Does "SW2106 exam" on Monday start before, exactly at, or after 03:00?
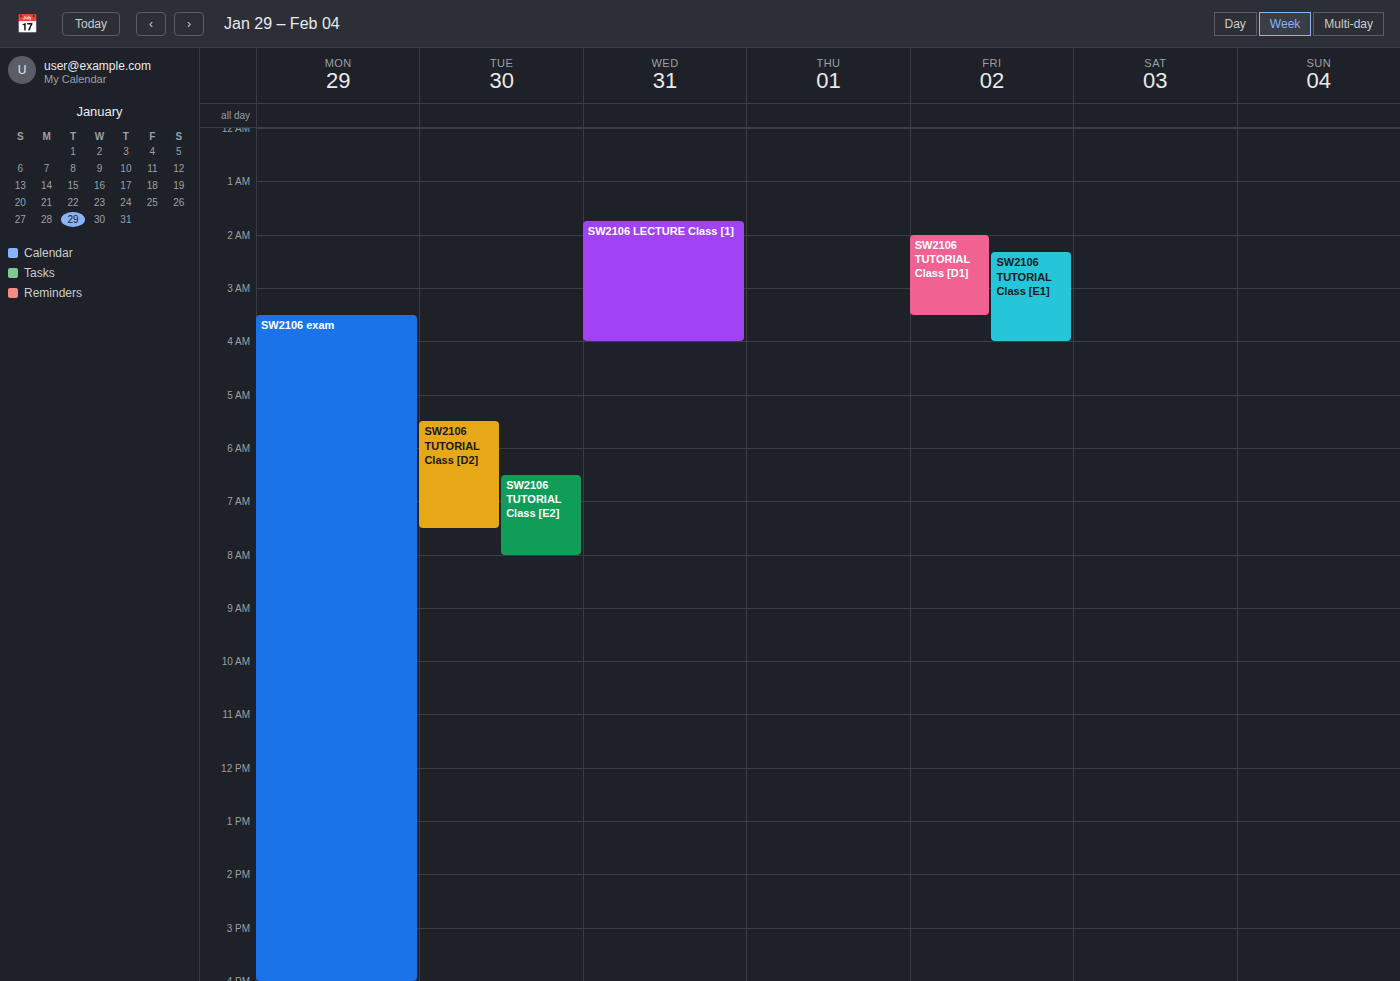
03:30 -- after 03:00, 30 minutes below the 03:00 line.